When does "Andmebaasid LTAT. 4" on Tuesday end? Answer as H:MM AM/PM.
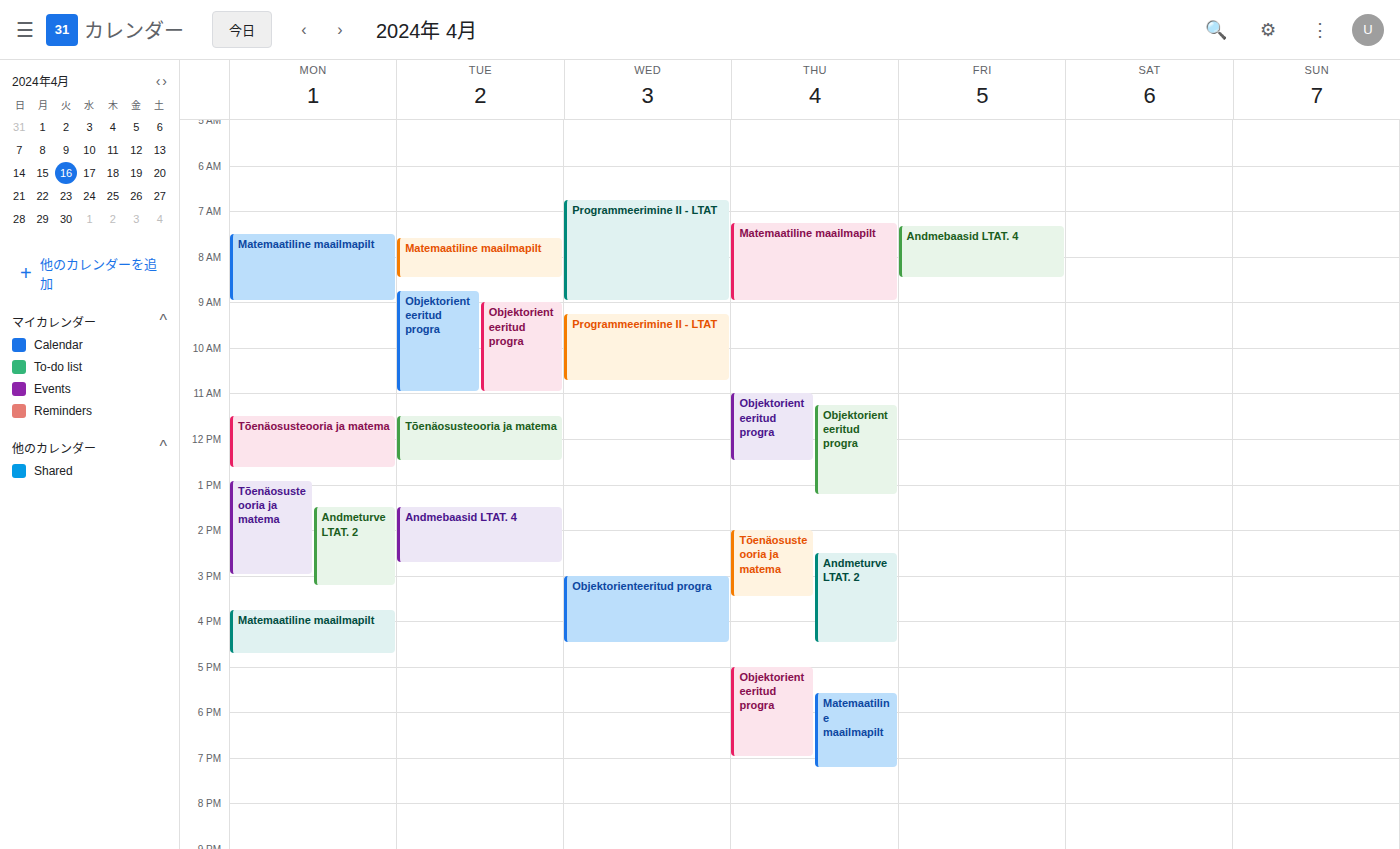
2:45 PM